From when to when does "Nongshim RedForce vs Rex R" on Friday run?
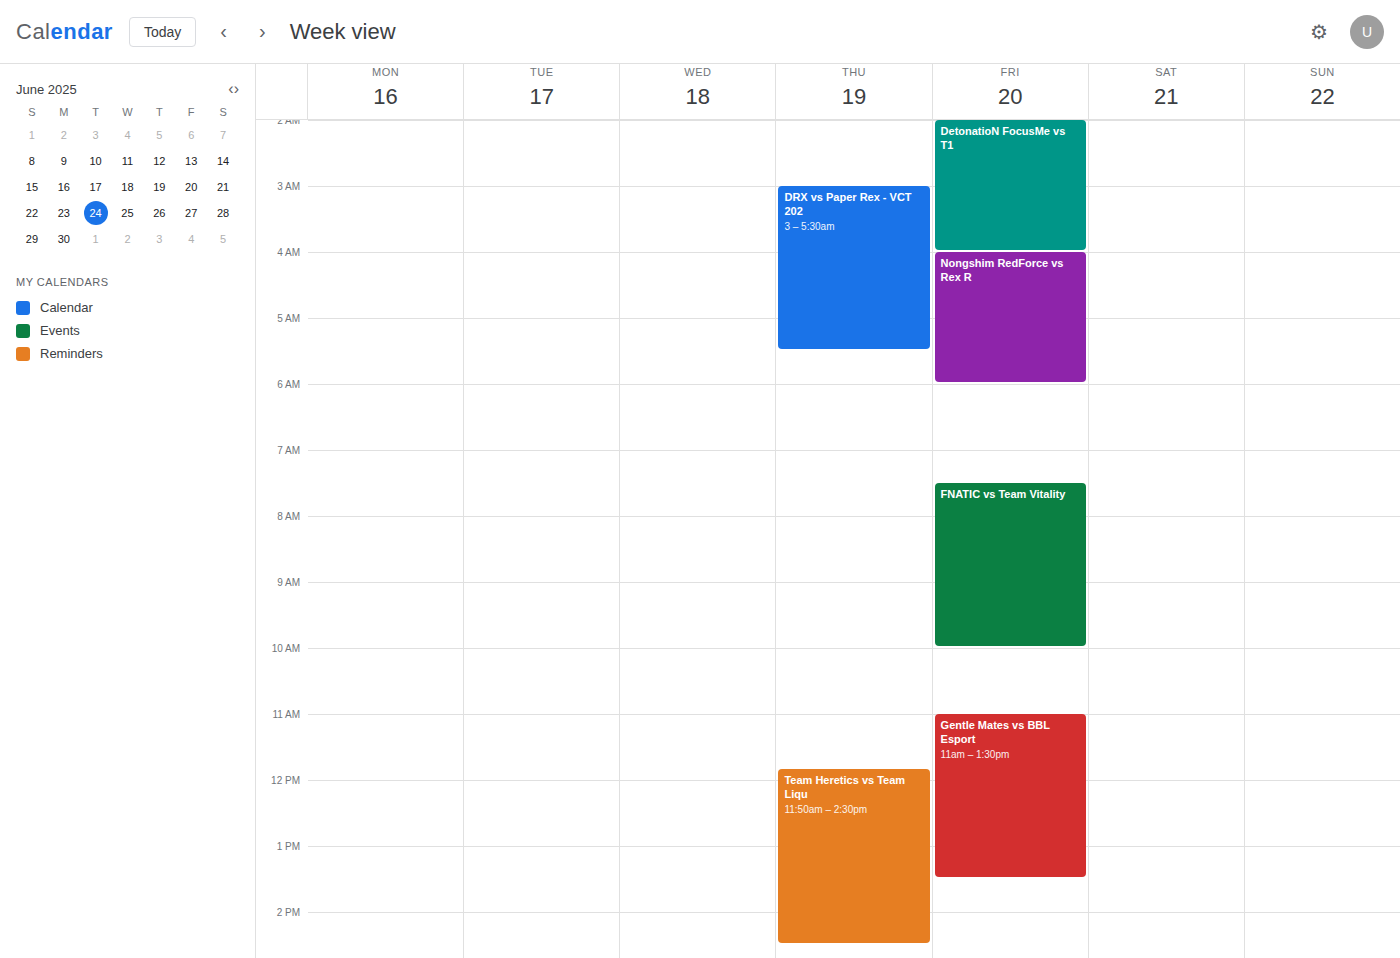
4:00 AM to 6:00 AM